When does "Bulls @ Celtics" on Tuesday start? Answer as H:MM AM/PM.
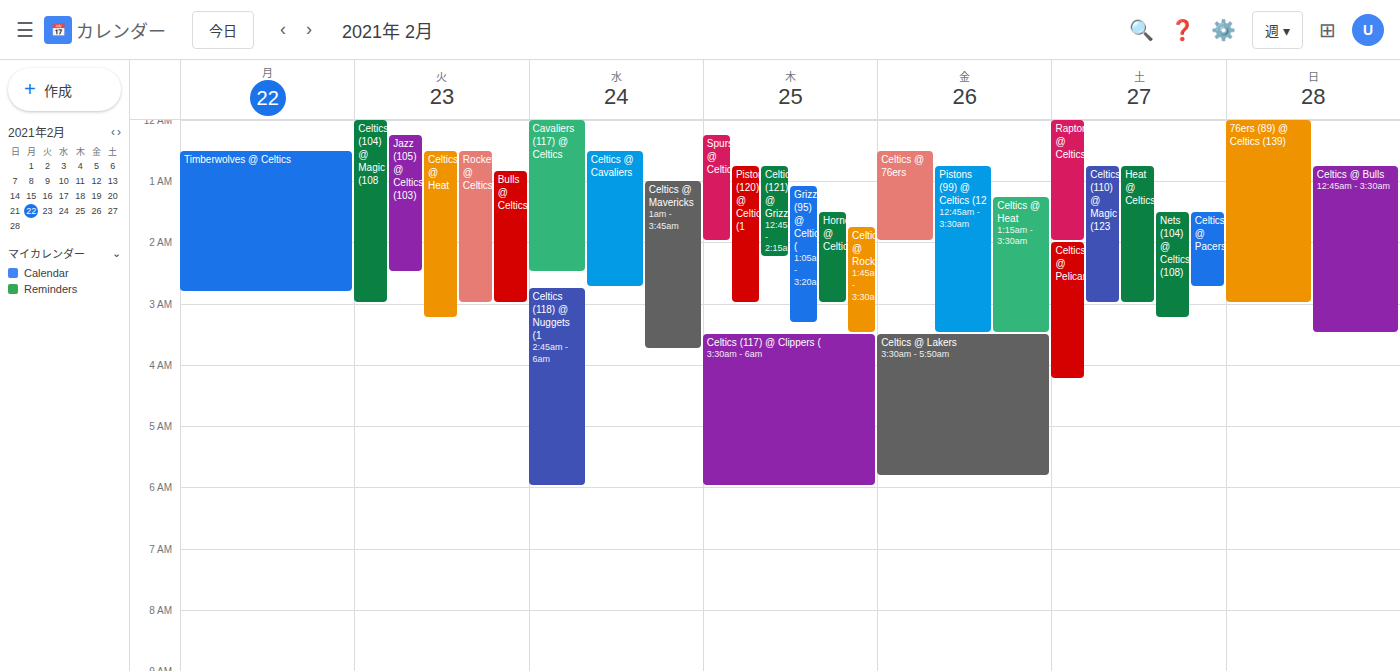
12:50 AM